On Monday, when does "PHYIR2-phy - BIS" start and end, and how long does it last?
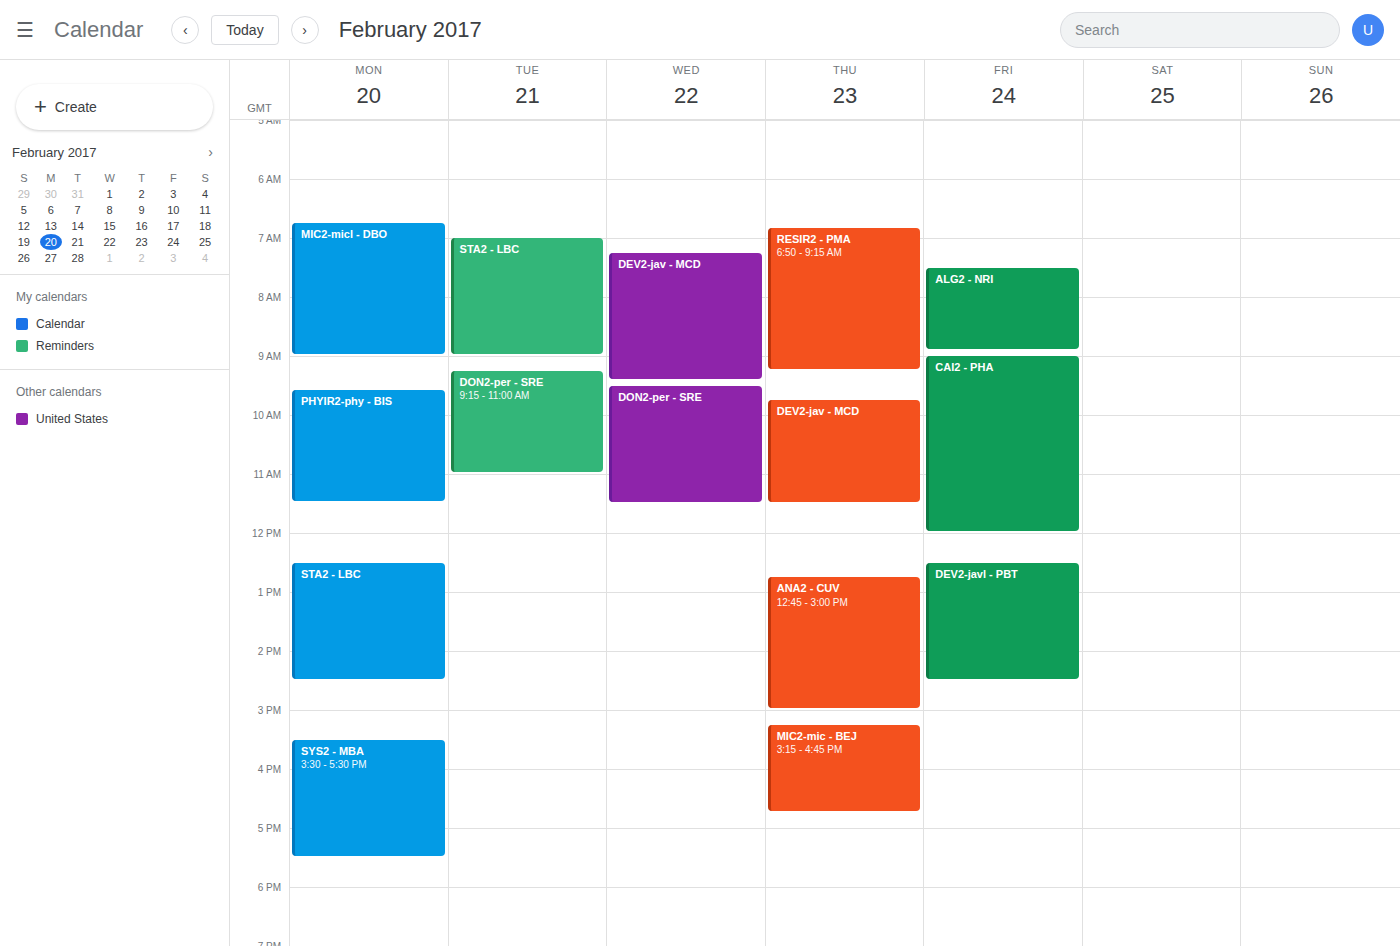
9:35 AM to 11:30 AM, 1 hour 55 minutes